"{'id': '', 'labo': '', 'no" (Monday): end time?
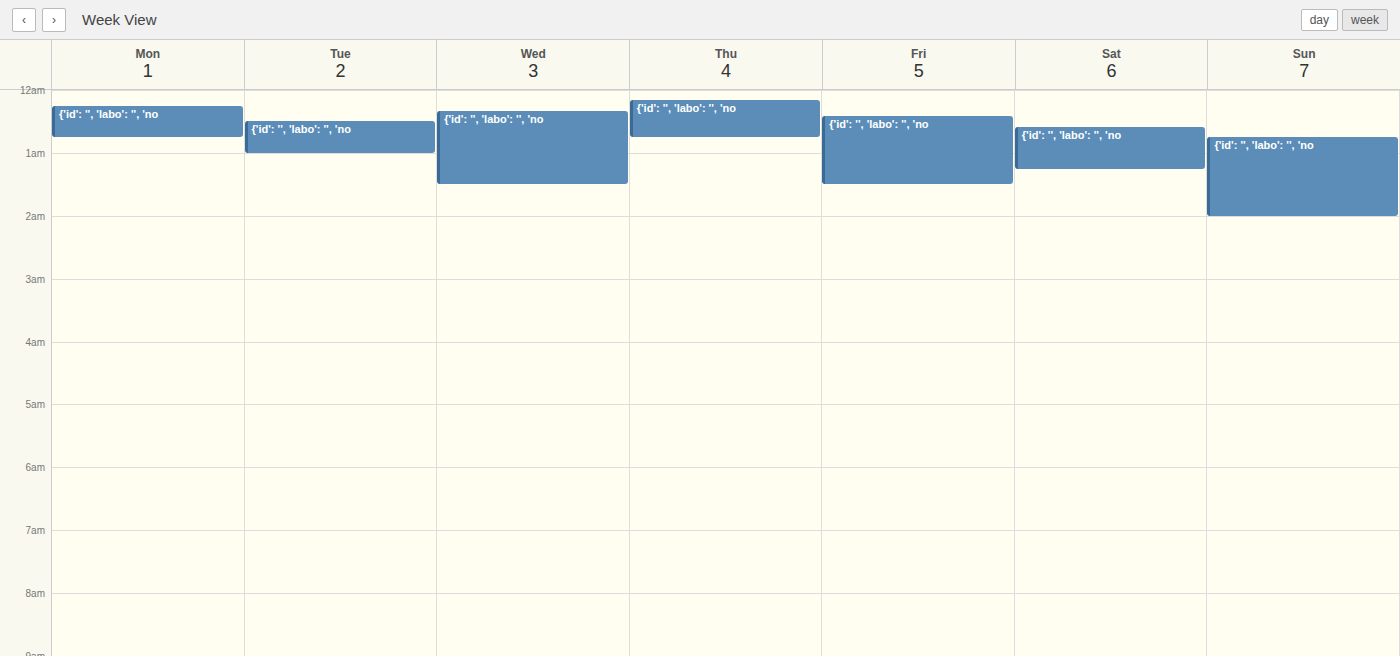
12:45 AM